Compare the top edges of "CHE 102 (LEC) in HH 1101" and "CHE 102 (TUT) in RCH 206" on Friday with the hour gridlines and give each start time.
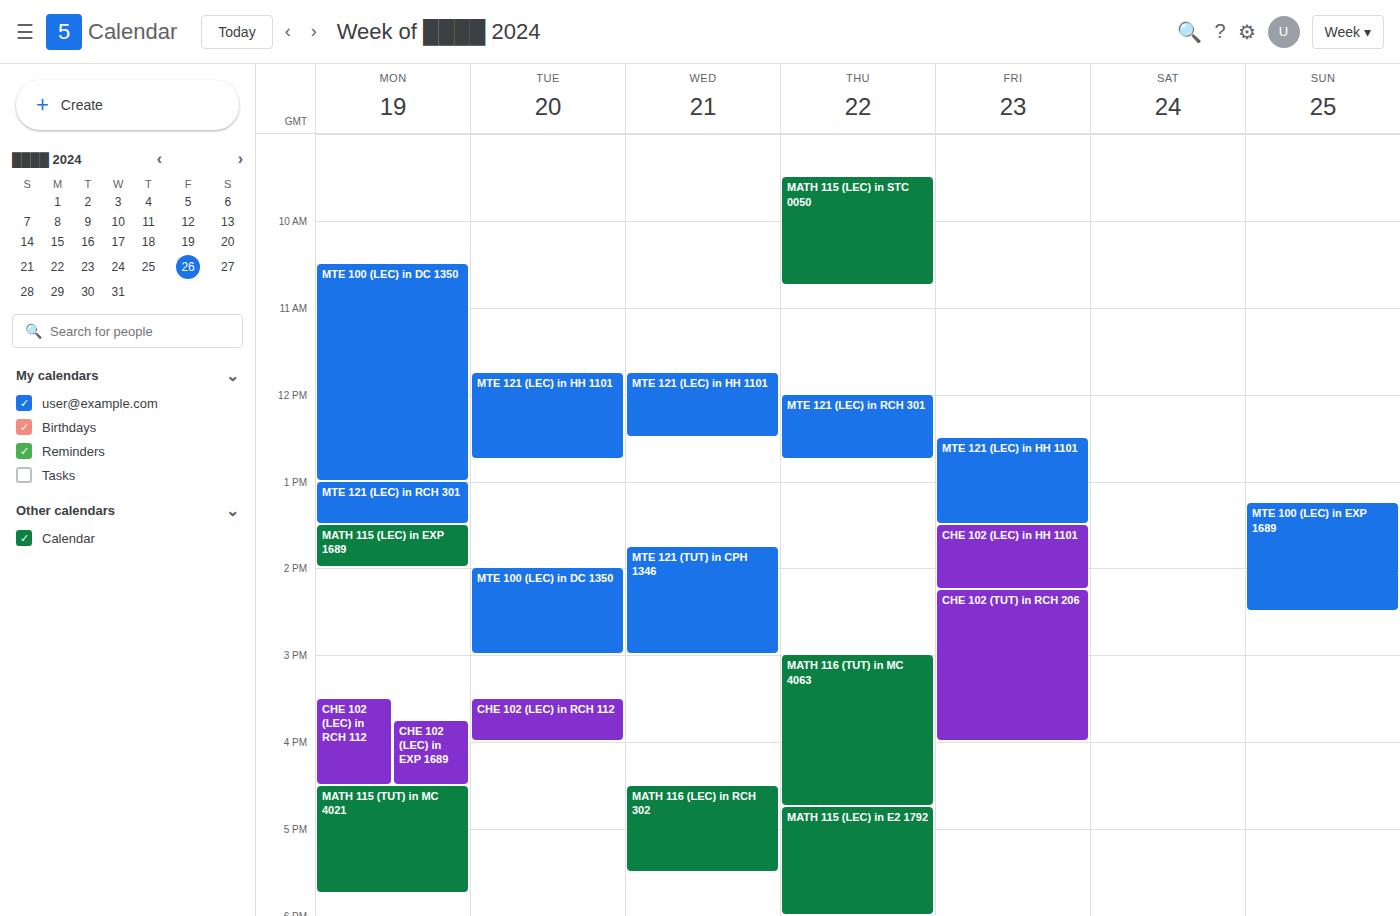
"CHE 102 (LEC) in HH 1101": 1:30 PM, halfway between the 1 PM and 2 PM lines. "CHE 102 (TUT) in RCH 206": 2:15 PM, neither: a quarter of the way from the 2 PM line to the 3 PM line.